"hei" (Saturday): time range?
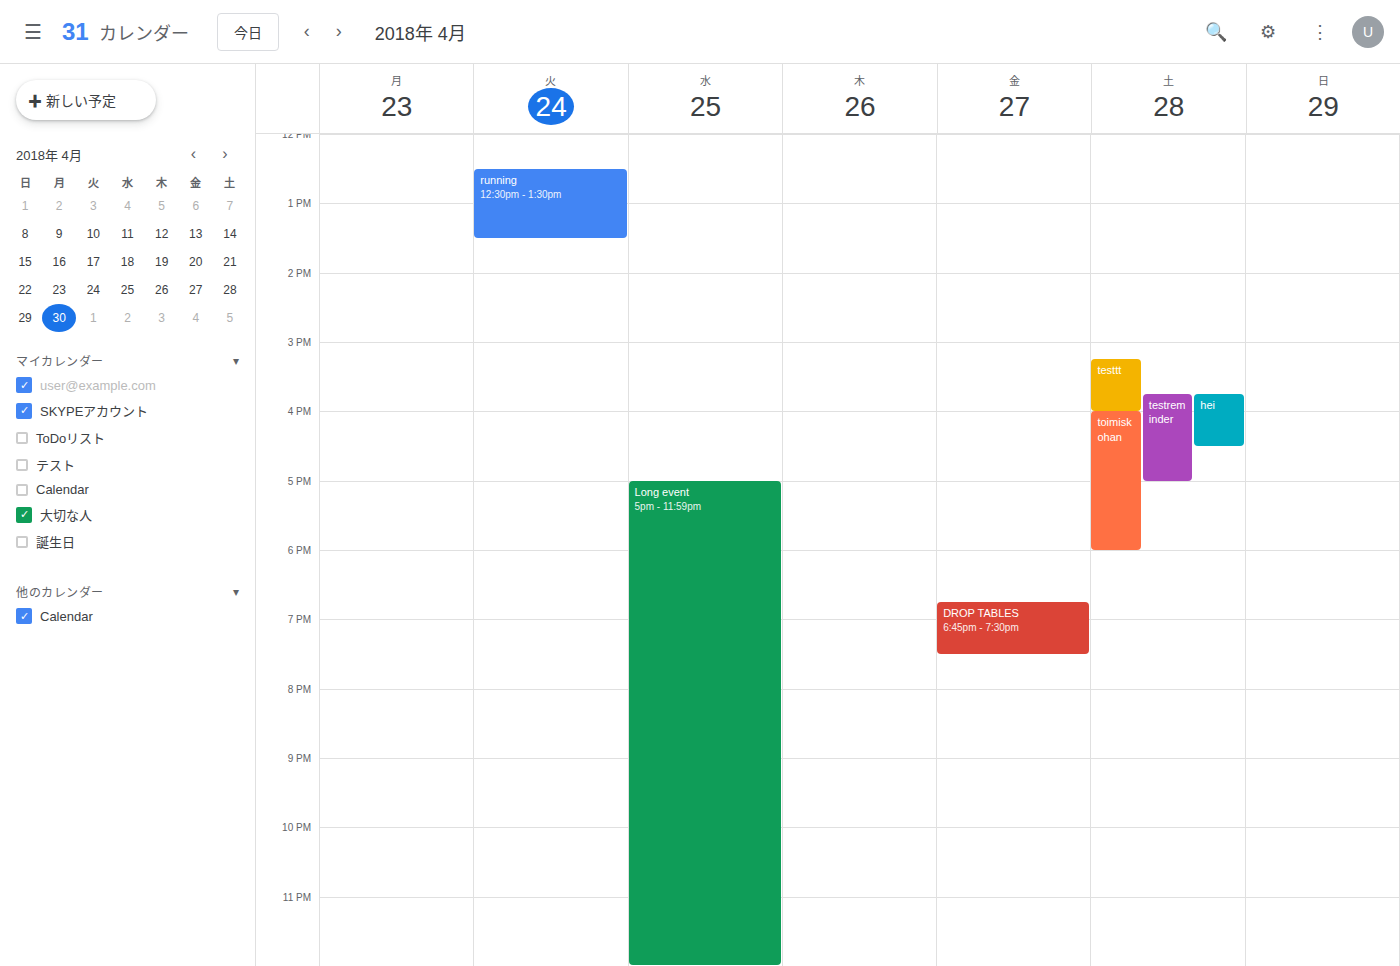
15:45 to 16:30